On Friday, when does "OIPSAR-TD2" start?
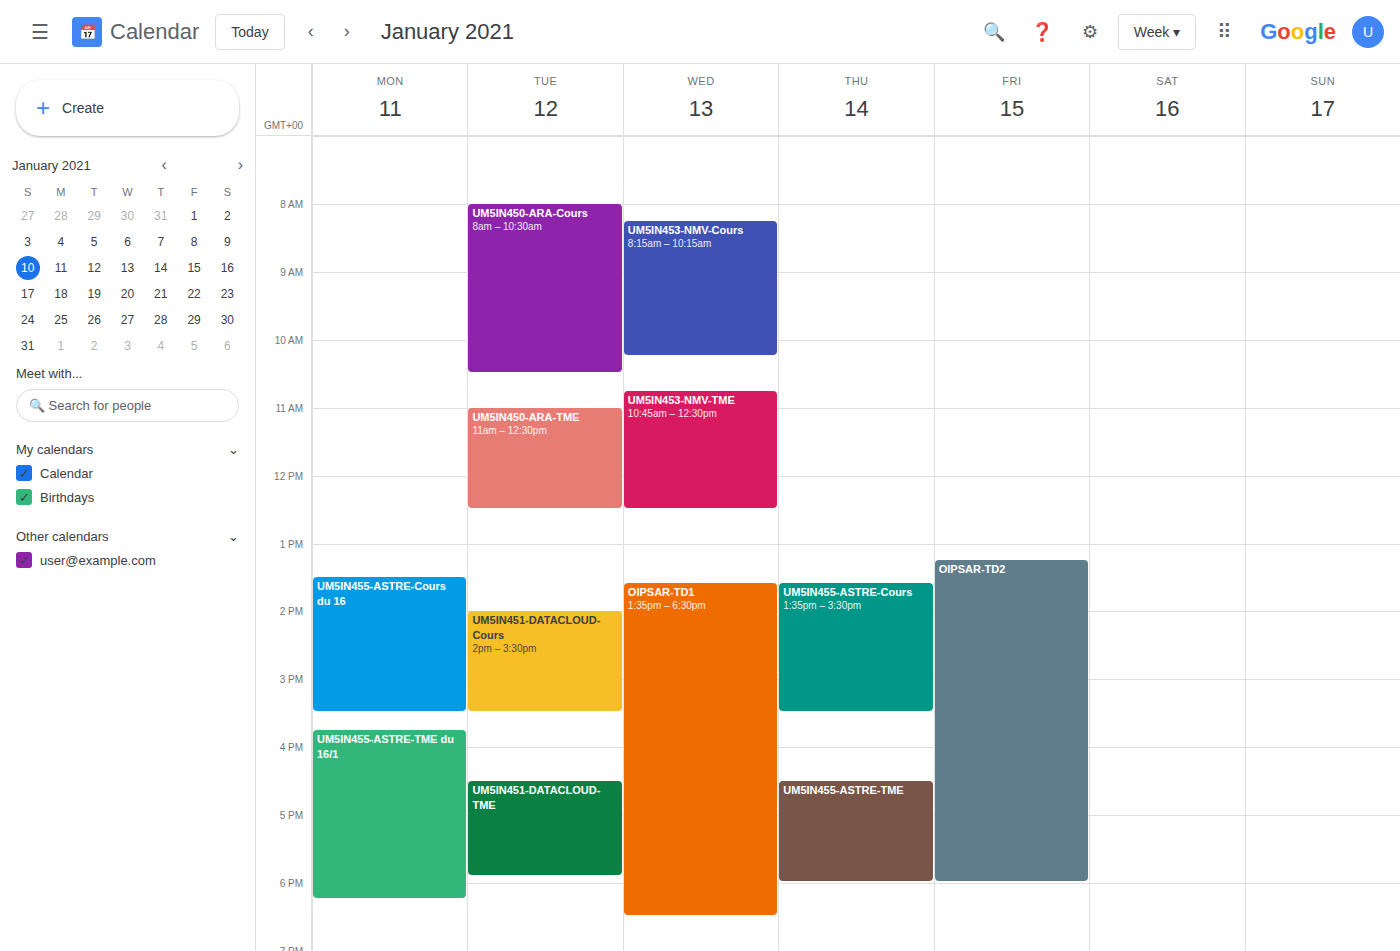
1:15 PM